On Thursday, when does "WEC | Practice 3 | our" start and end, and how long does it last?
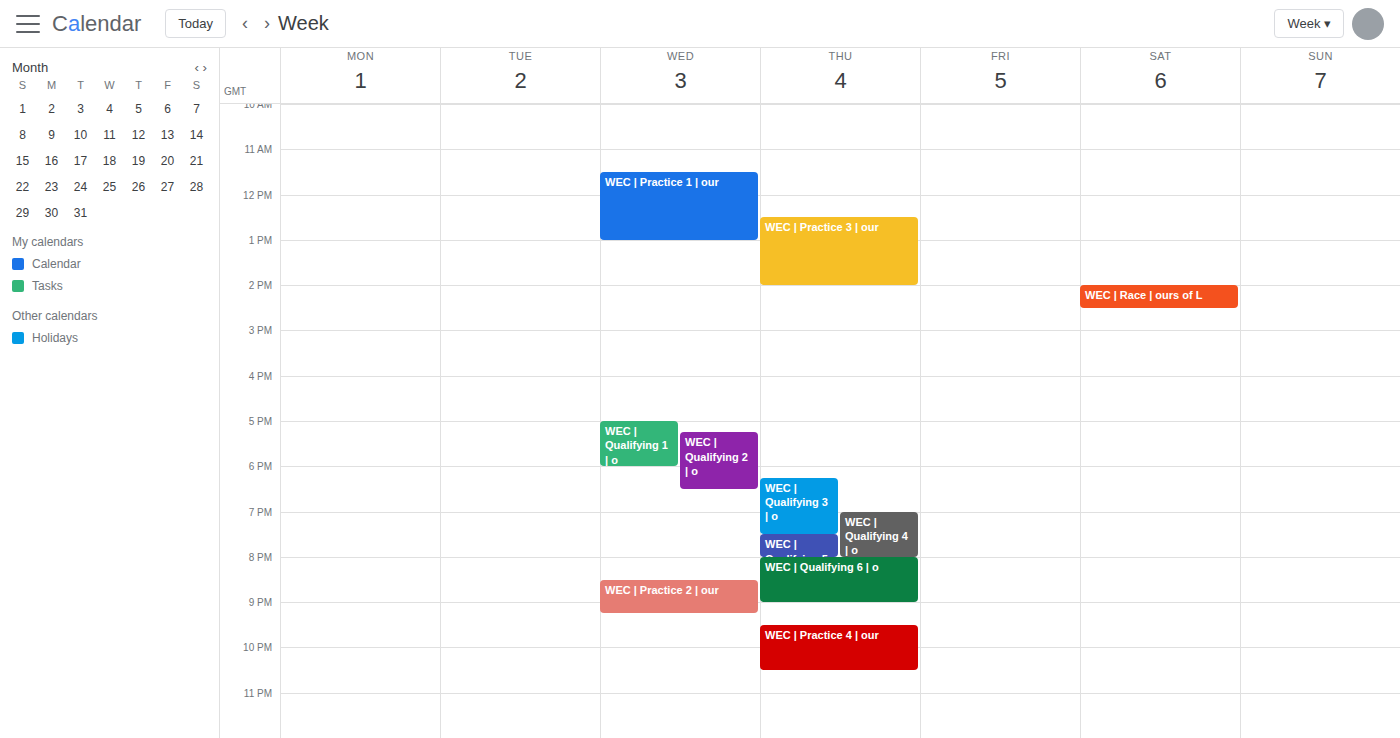
12:30 PM to 2:00 PM, 1 hour 30 minutes